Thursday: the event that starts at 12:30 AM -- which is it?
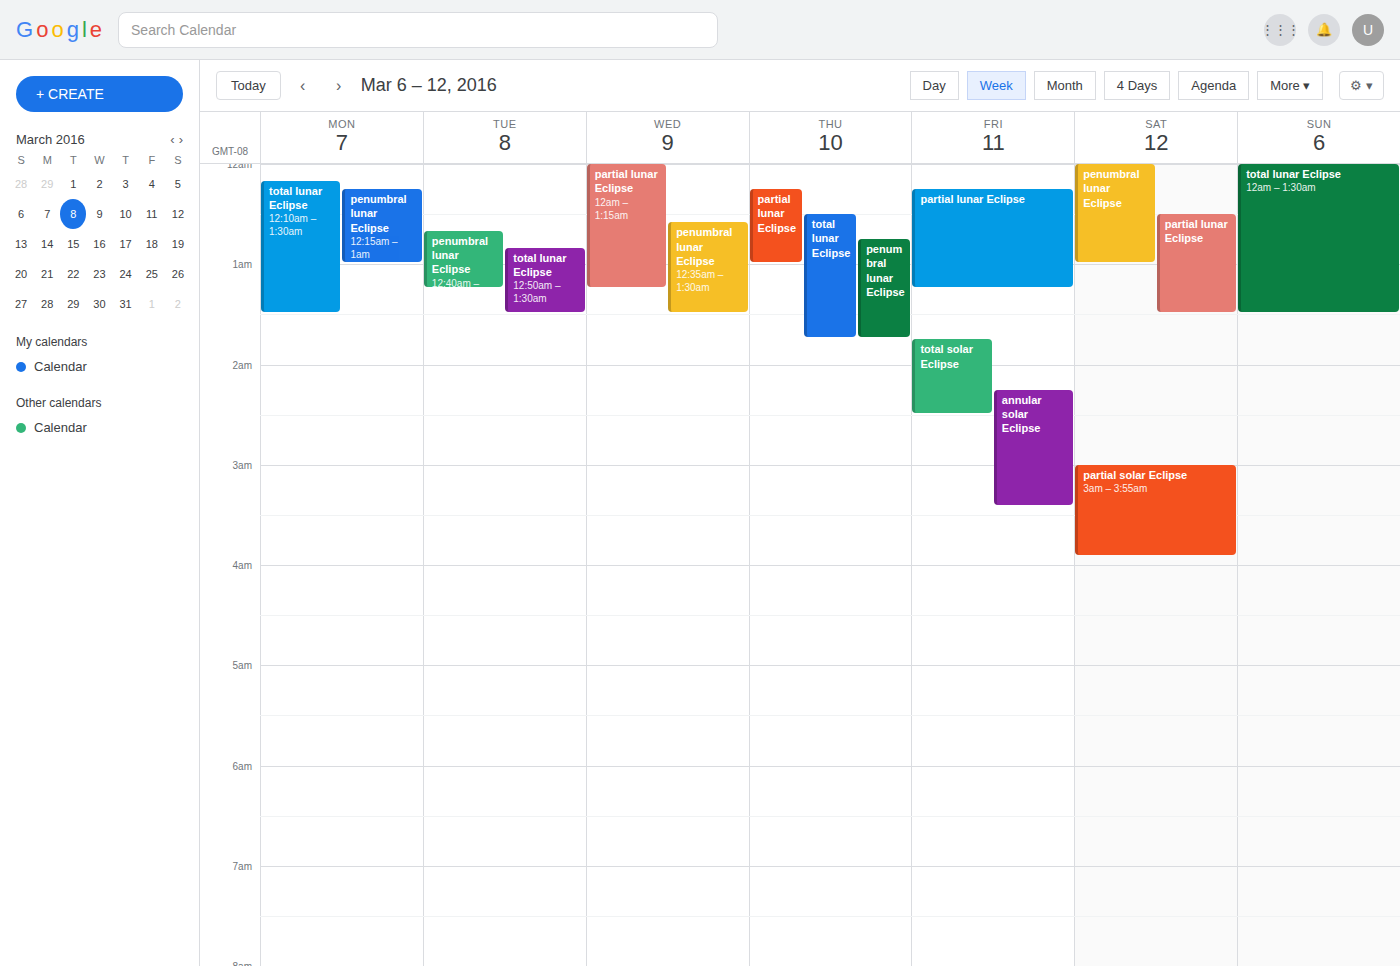
"total lunar Eclipse"